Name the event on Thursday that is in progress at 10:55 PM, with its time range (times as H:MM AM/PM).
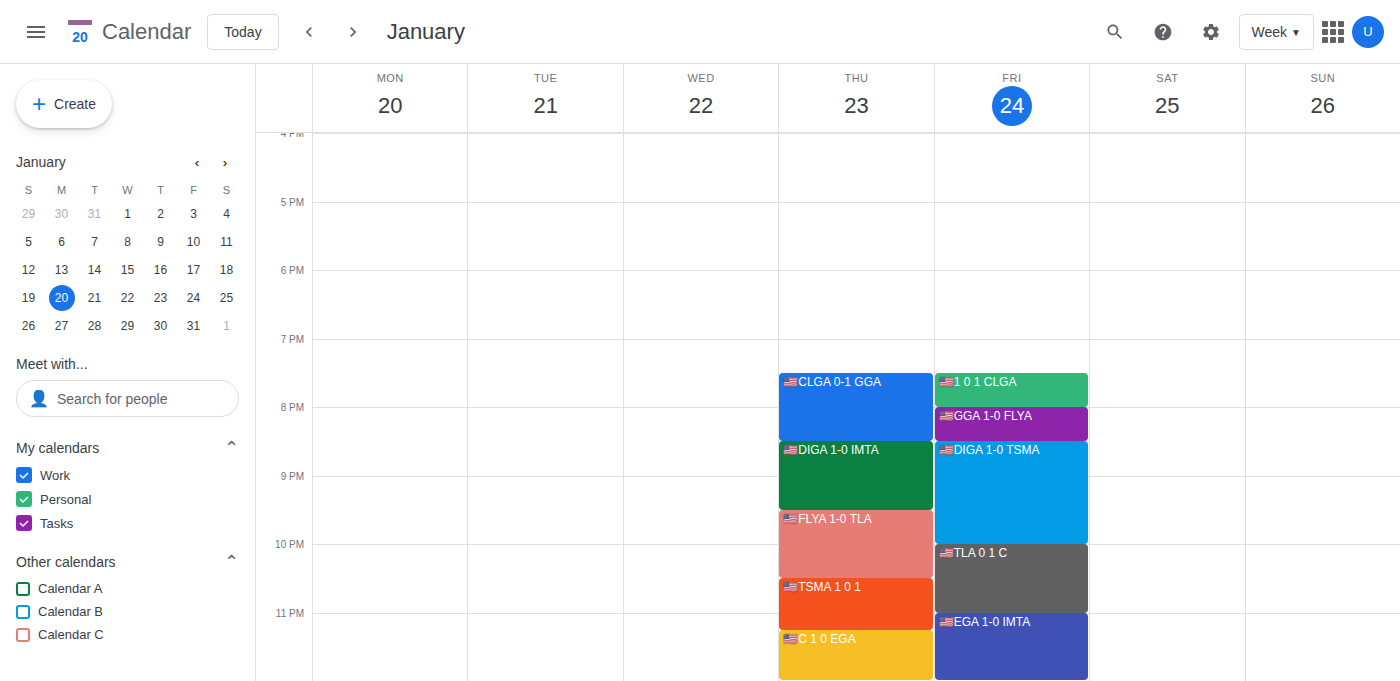
"🇺🇸TSMA 1 0 1", 10:30 PM to 11:15 PM